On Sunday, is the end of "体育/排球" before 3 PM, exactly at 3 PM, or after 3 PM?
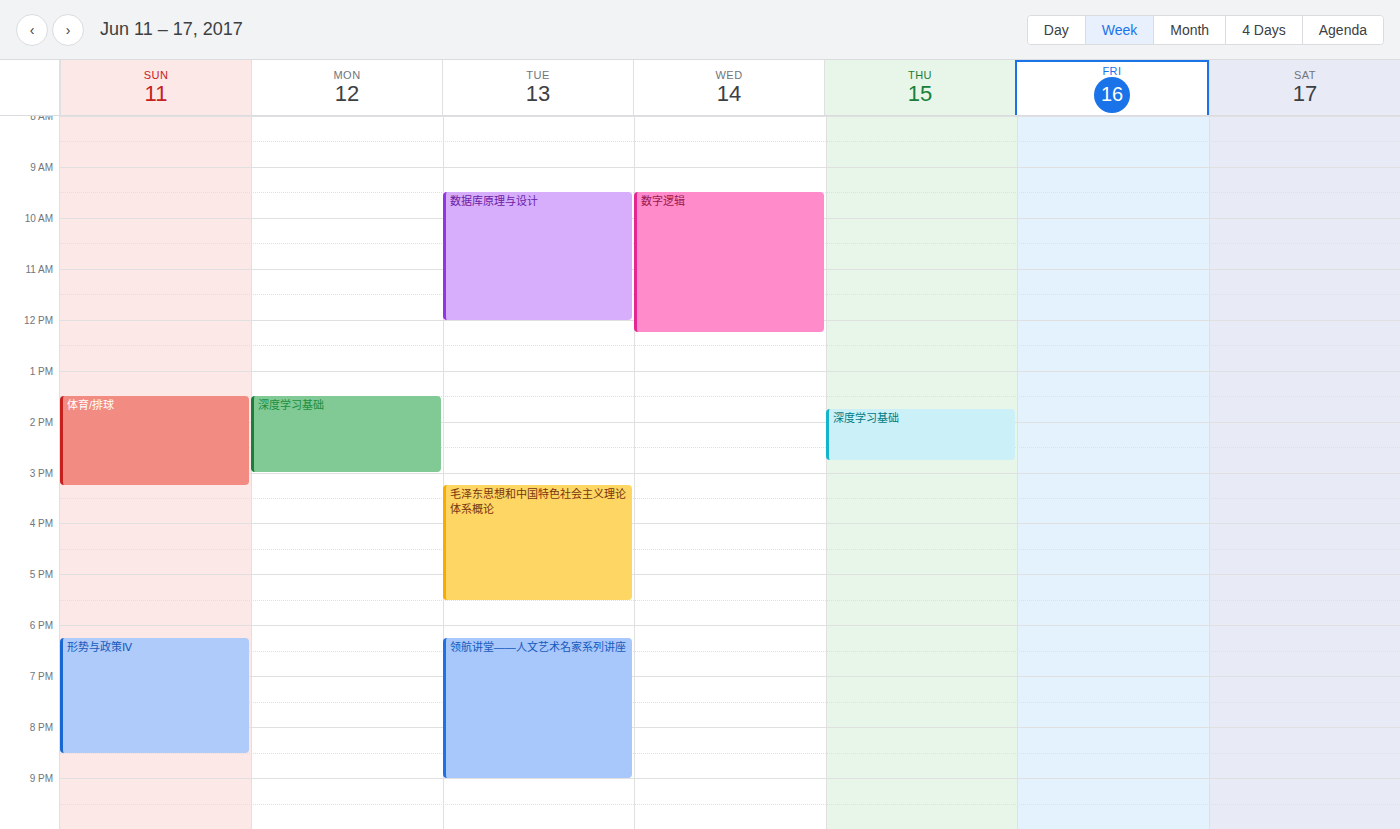
3:15 PM -- after 3 PM, 15 minutes below the 3 PM line.